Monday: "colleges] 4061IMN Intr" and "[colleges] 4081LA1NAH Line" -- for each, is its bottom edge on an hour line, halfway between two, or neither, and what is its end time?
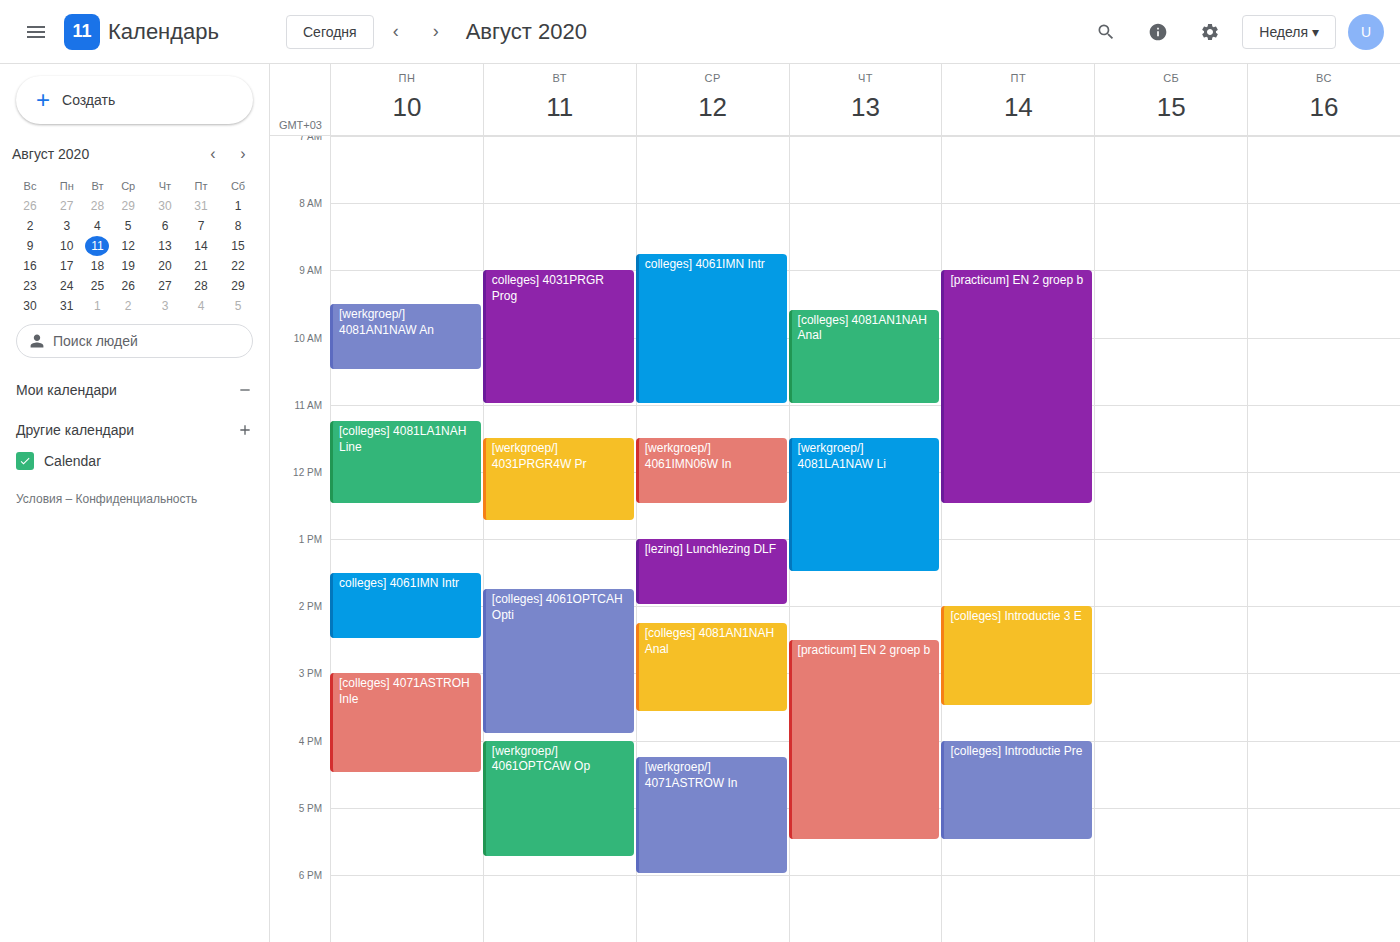
"colleges] 4061IMN Intr": 14:30, halfway between the 14:00 and 15:00 lines. "[colleges] 4081LA1NAH Line": 12:30, halfway between the 12:00 and 13:00 lines.